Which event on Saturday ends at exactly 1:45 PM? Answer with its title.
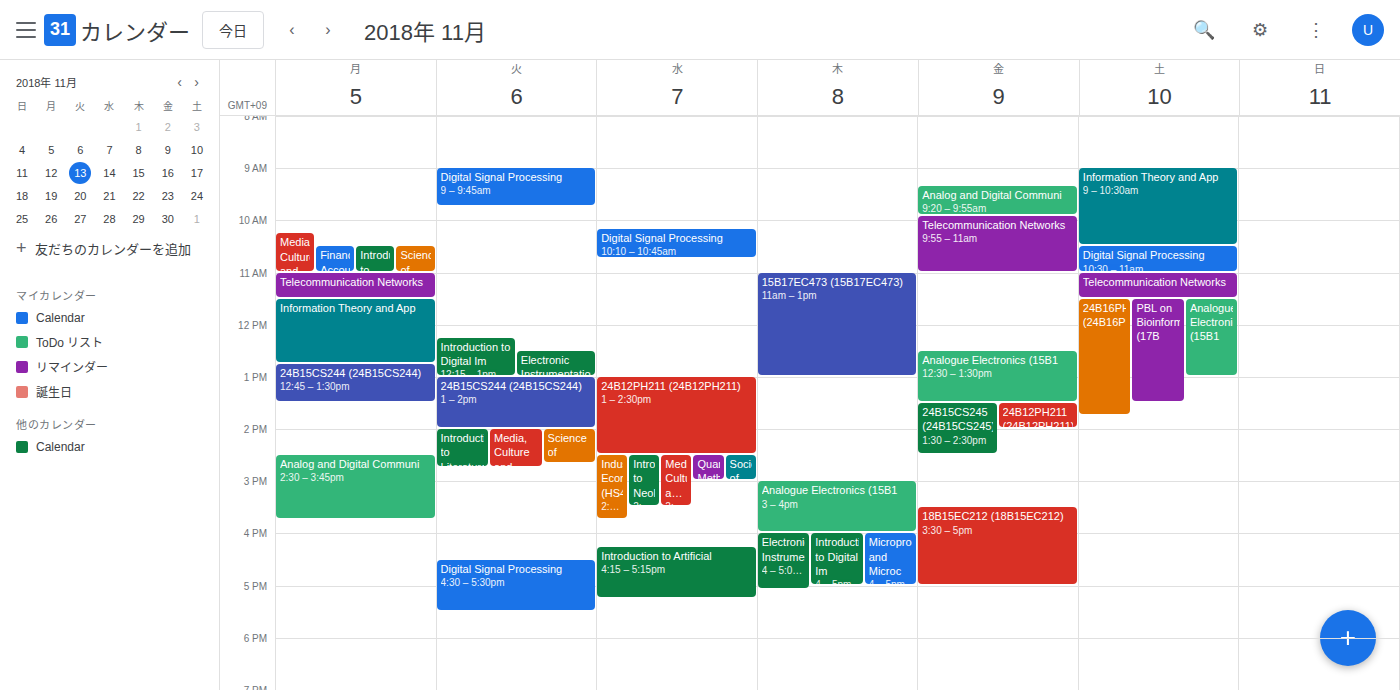
"24B16PH211 (24B16PH211)"